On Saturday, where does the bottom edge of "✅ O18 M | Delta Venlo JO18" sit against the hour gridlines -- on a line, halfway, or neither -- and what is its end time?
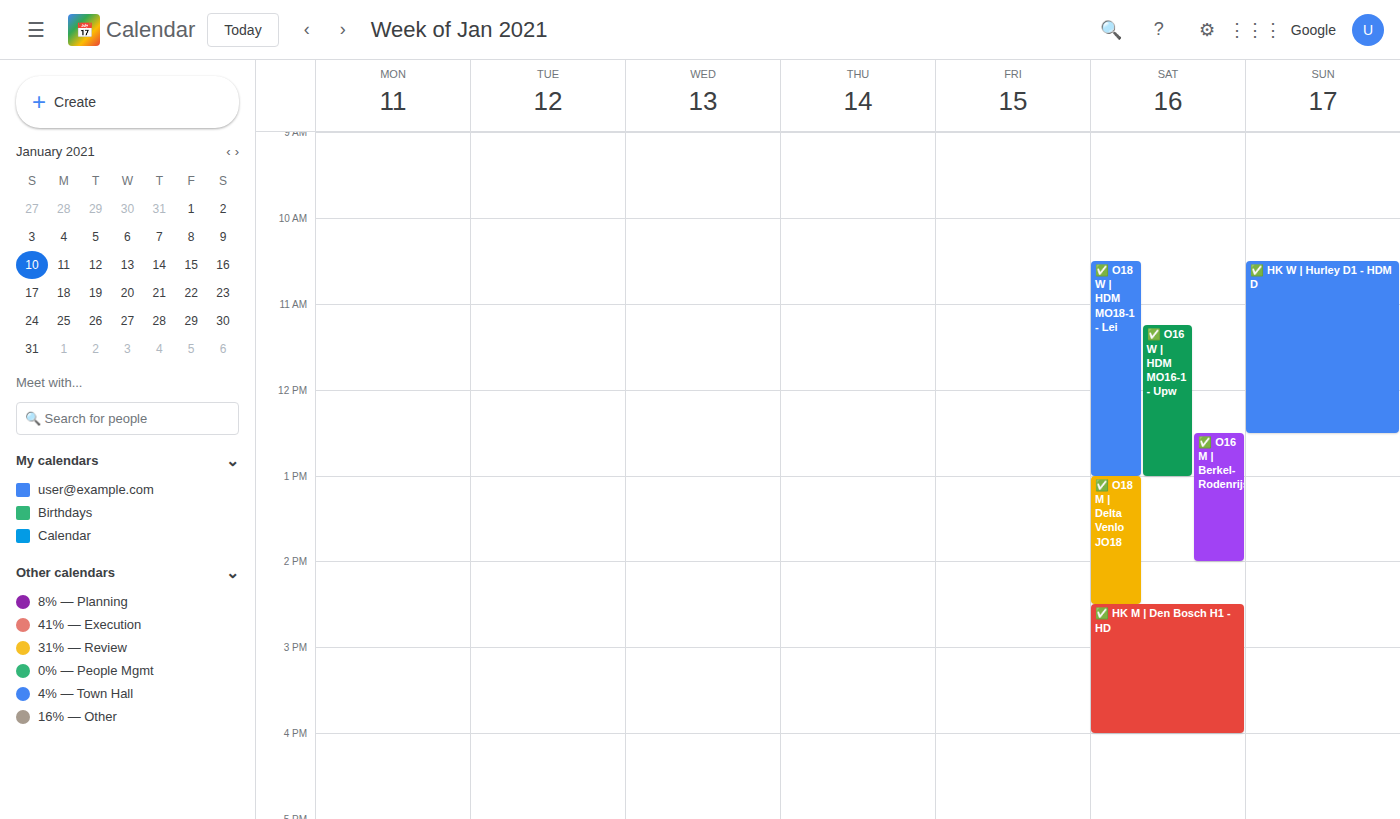
2:30 PM -- halfway between the 2 PM and 3 PM lines.